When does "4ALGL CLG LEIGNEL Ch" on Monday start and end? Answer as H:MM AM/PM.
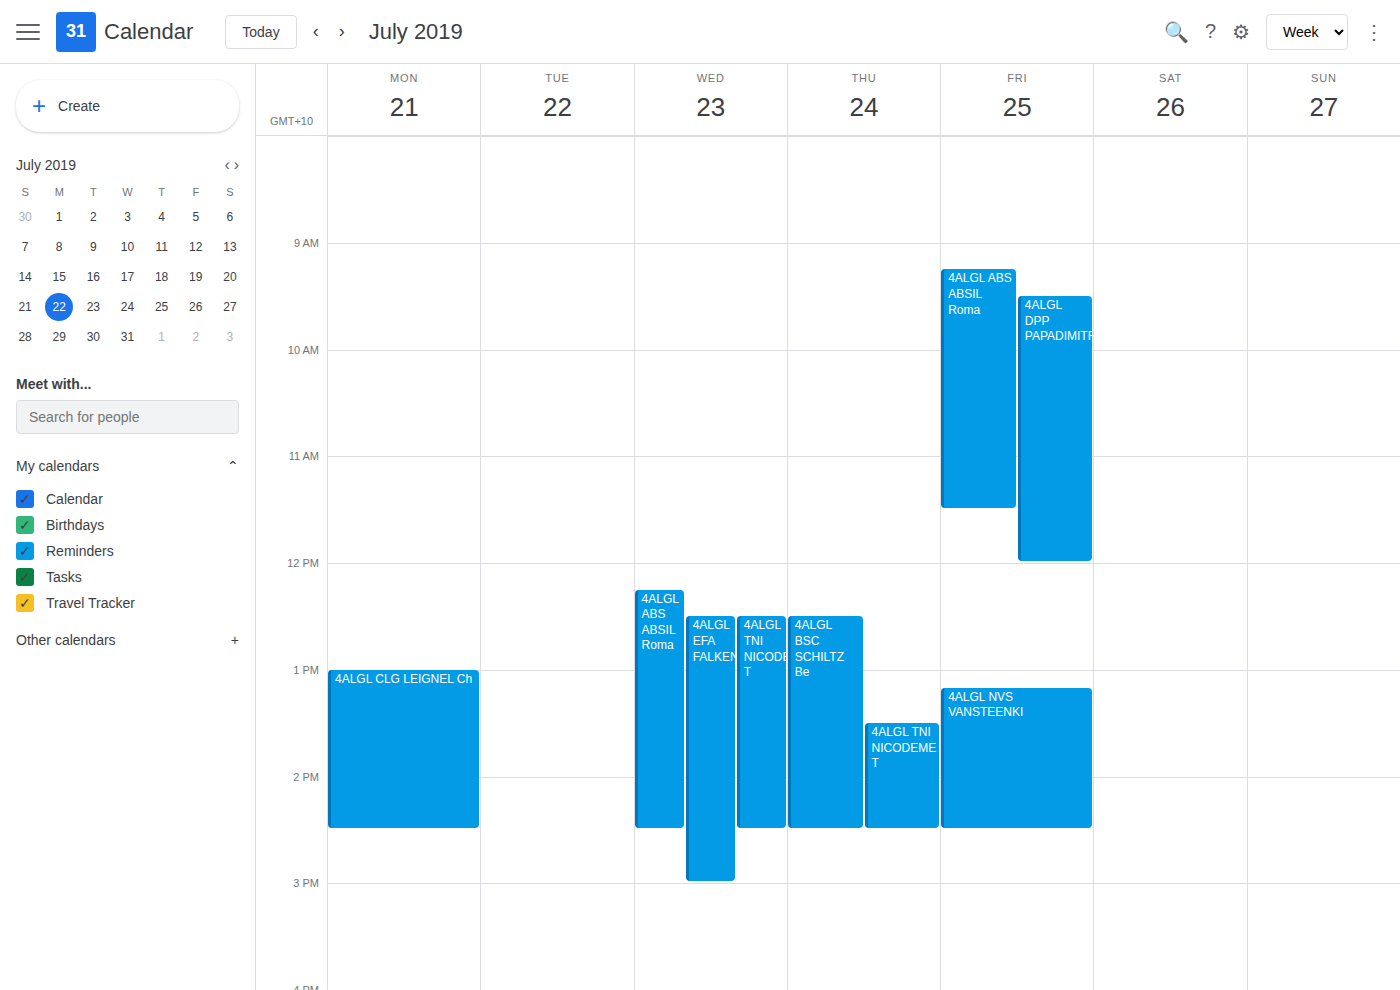
1:00 PM to 2:30 PM